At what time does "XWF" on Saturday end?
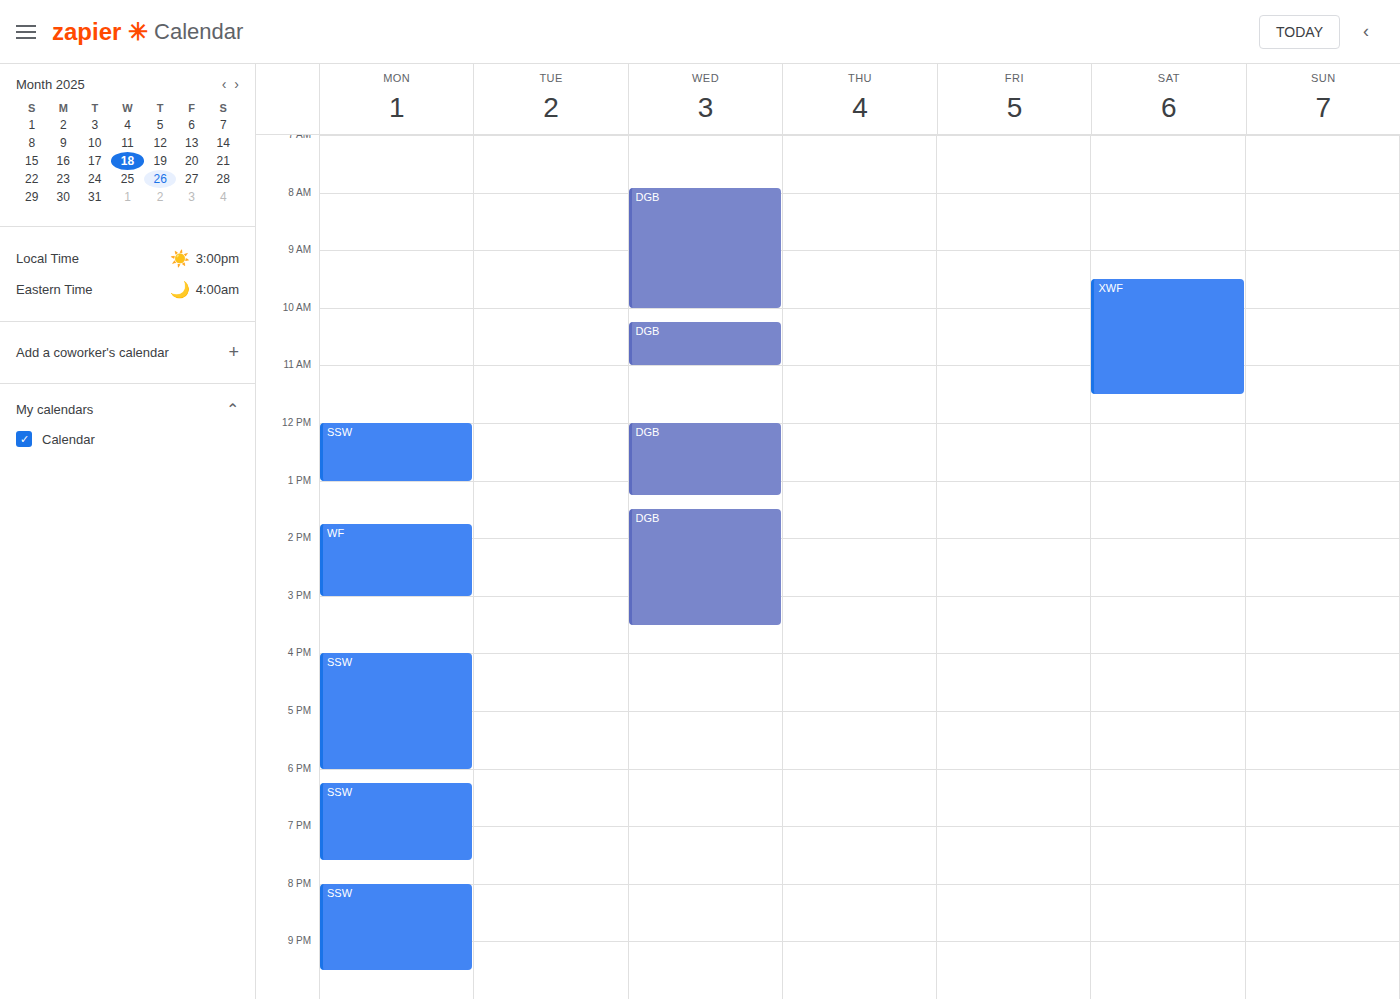
11:30 AM